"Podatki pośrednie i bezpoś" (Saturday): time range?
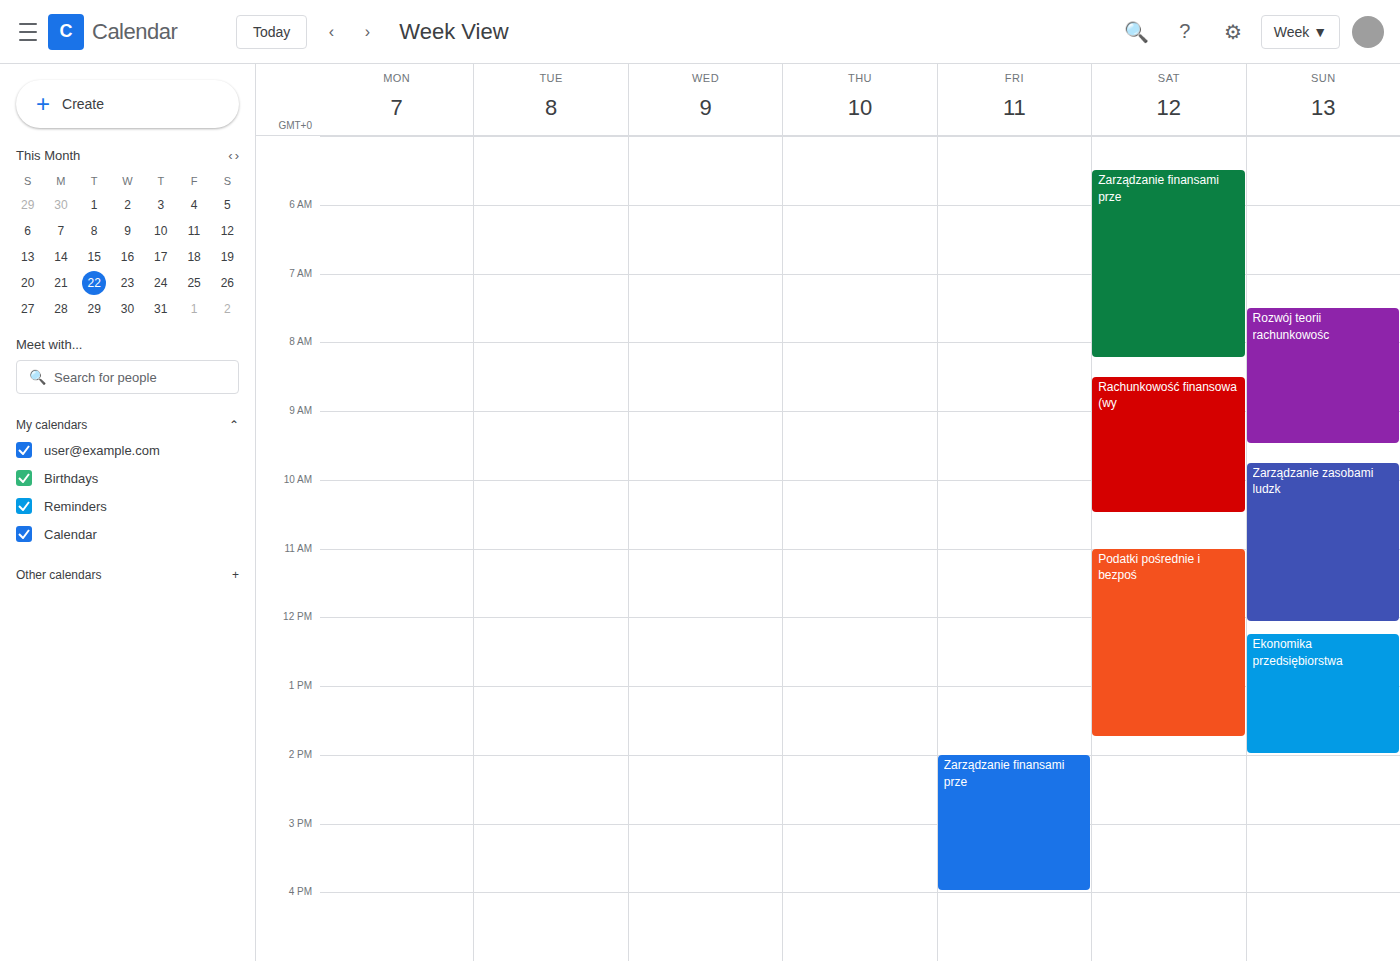
11:00 AM to 1:45 PM